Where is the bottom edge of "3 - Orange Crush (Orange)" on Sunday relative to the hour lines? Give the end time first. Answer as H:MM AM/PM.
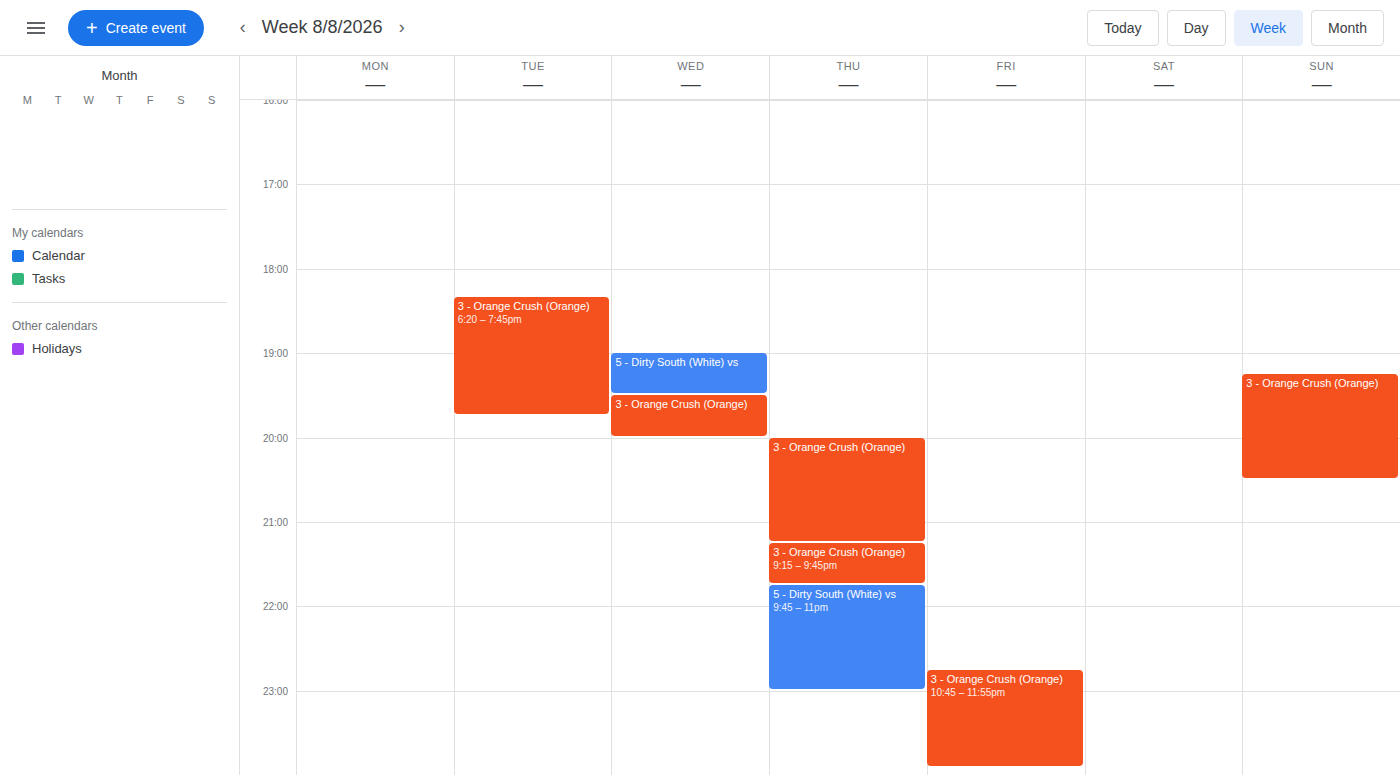
8:30 PM -- halfway between the 8 PM and 9 PM lines.